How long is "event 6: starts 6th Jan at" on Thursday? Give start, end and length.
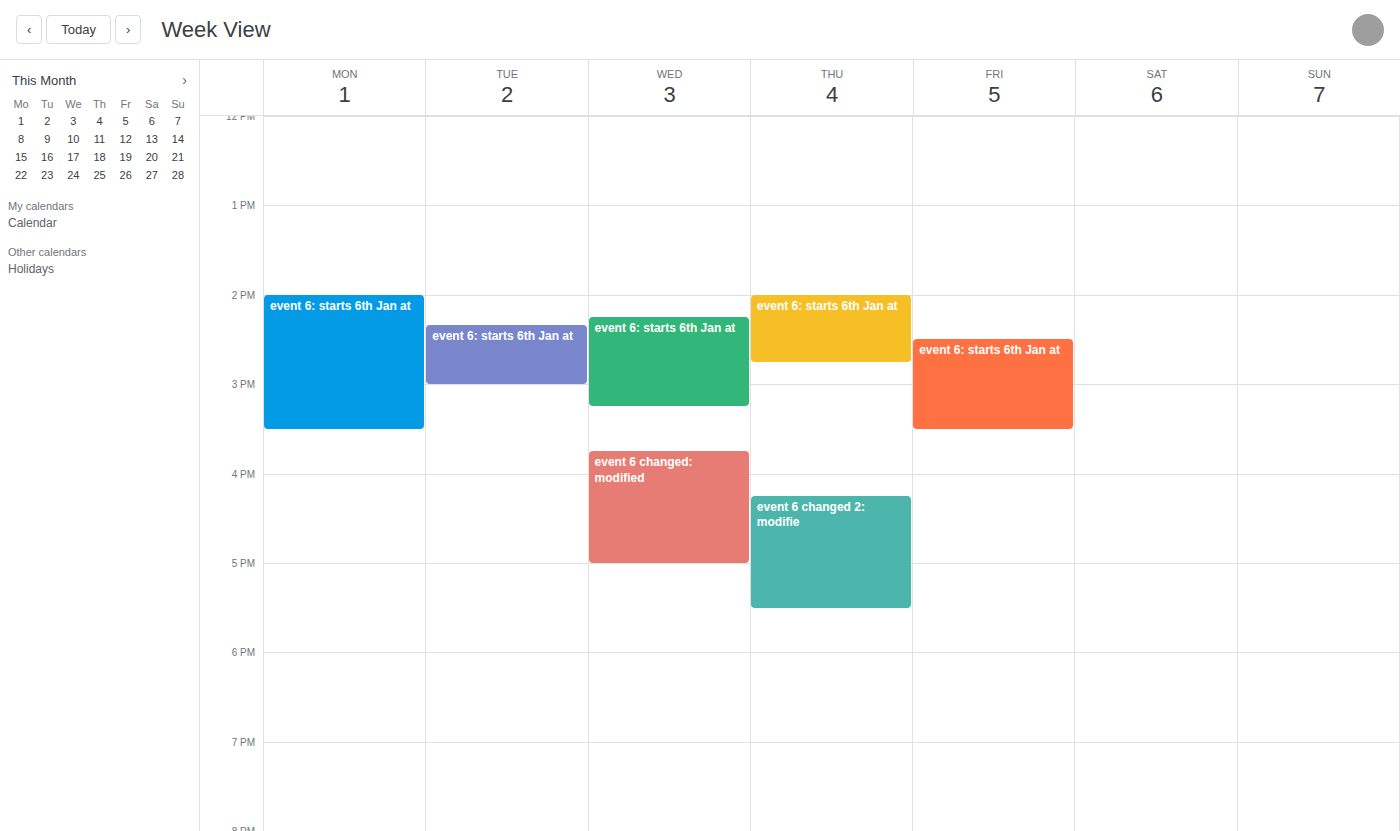
14:00 to 14:45, 45 minutes